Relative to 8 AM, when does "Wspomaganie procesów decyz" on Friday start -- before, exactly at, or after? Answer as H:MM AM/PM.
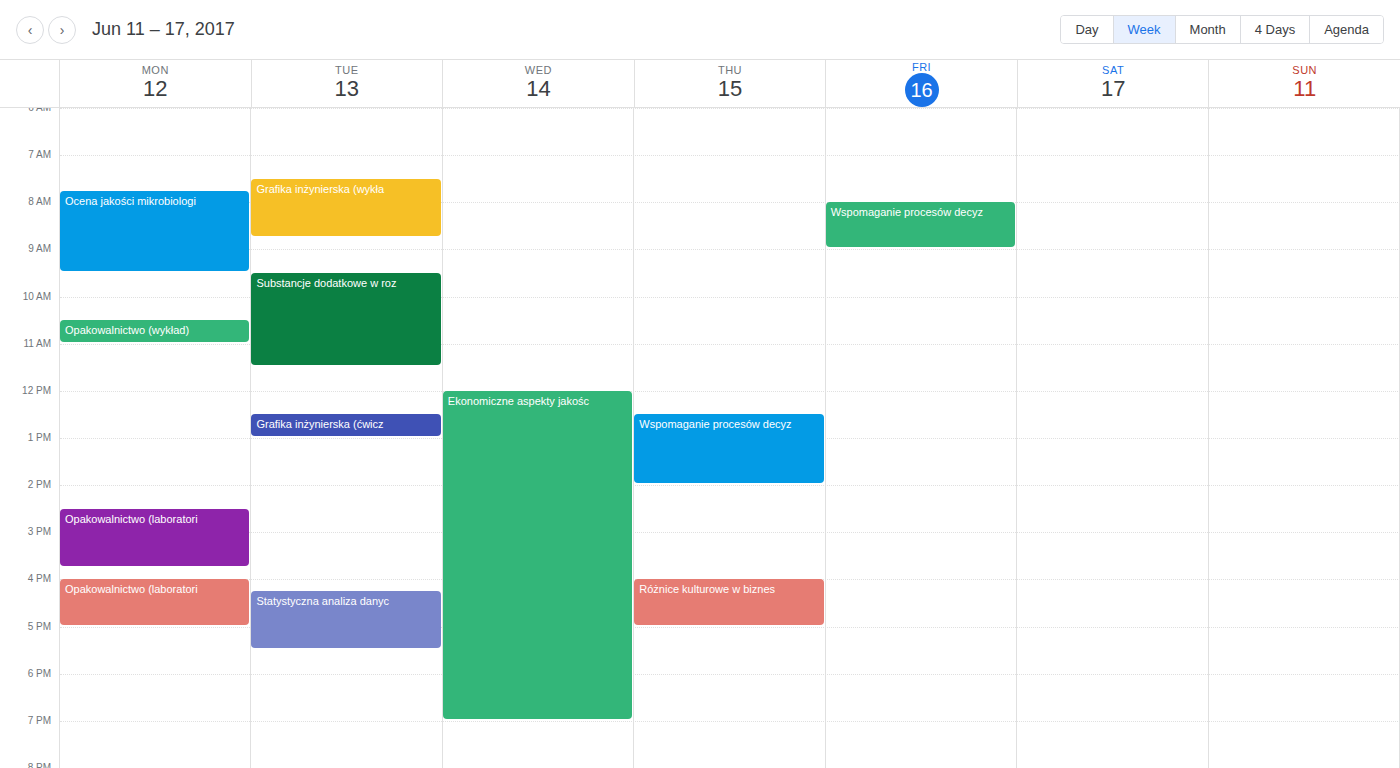
8:00 AM -- exactly at 8 AM, on the 8 AM line.